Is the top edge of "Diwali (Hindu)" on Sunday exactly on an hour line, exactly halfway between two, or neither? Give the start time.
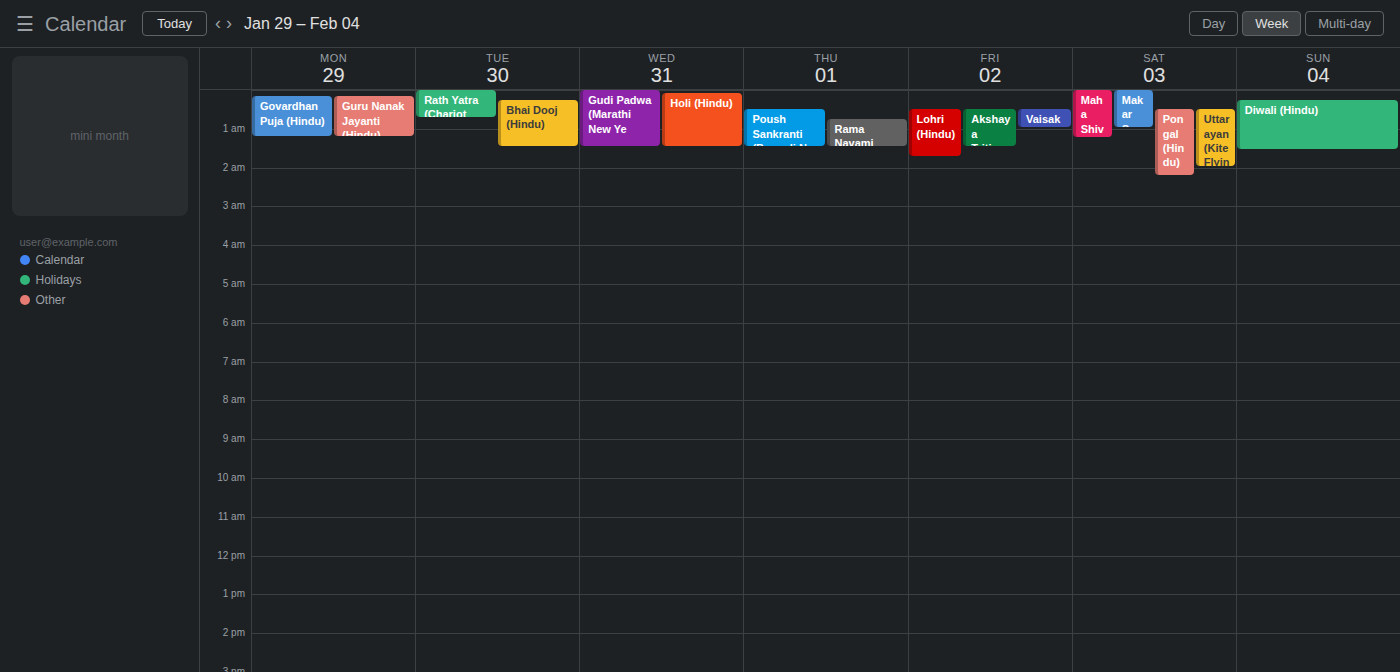
12:15 AM -- neither: a quarter of the way from the 12 AM line to the 1 AM line.